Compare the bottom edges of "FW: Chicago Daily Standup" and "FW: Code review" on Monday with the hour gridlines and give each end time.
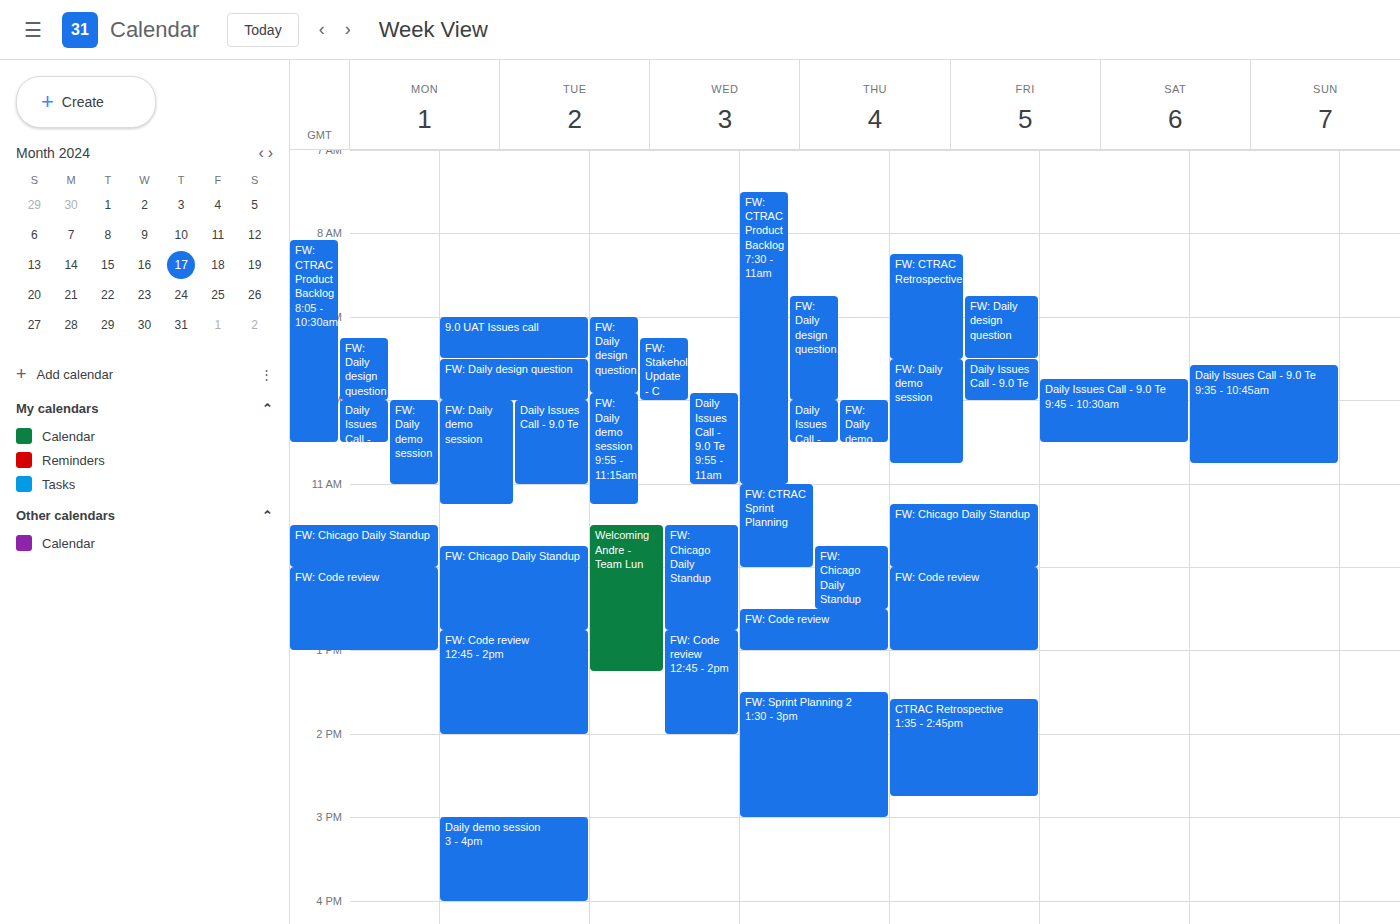
"FW: Chicago Daily Standup": 12:00 PM, exactly on the 12 PM line. "FW: Code review": 1:00 PM, exactly on the 1 PM line.